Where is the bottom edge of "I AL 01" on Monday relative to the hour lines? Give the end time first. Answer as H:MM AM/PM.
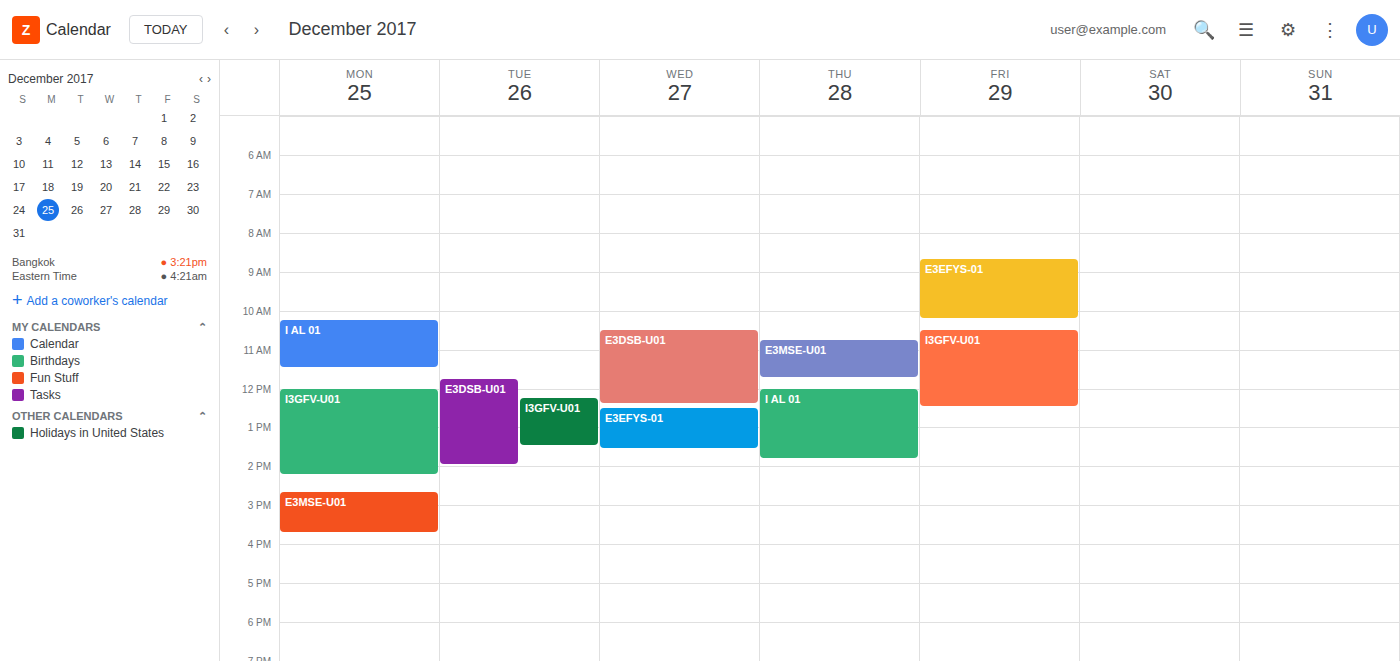
11:30 AM -- halfway between the 11 AM and 12 PM lines.